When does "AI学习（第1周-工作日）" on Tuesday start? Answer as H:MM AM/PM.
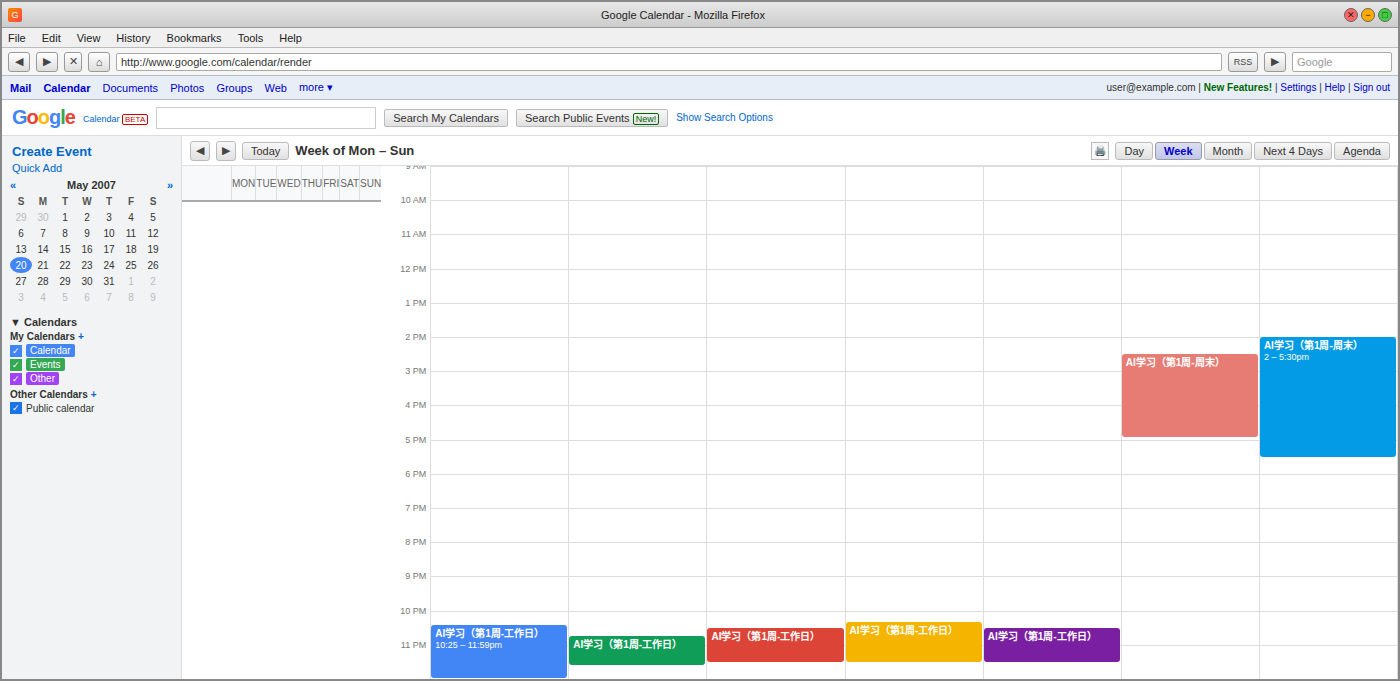
10:45 PM